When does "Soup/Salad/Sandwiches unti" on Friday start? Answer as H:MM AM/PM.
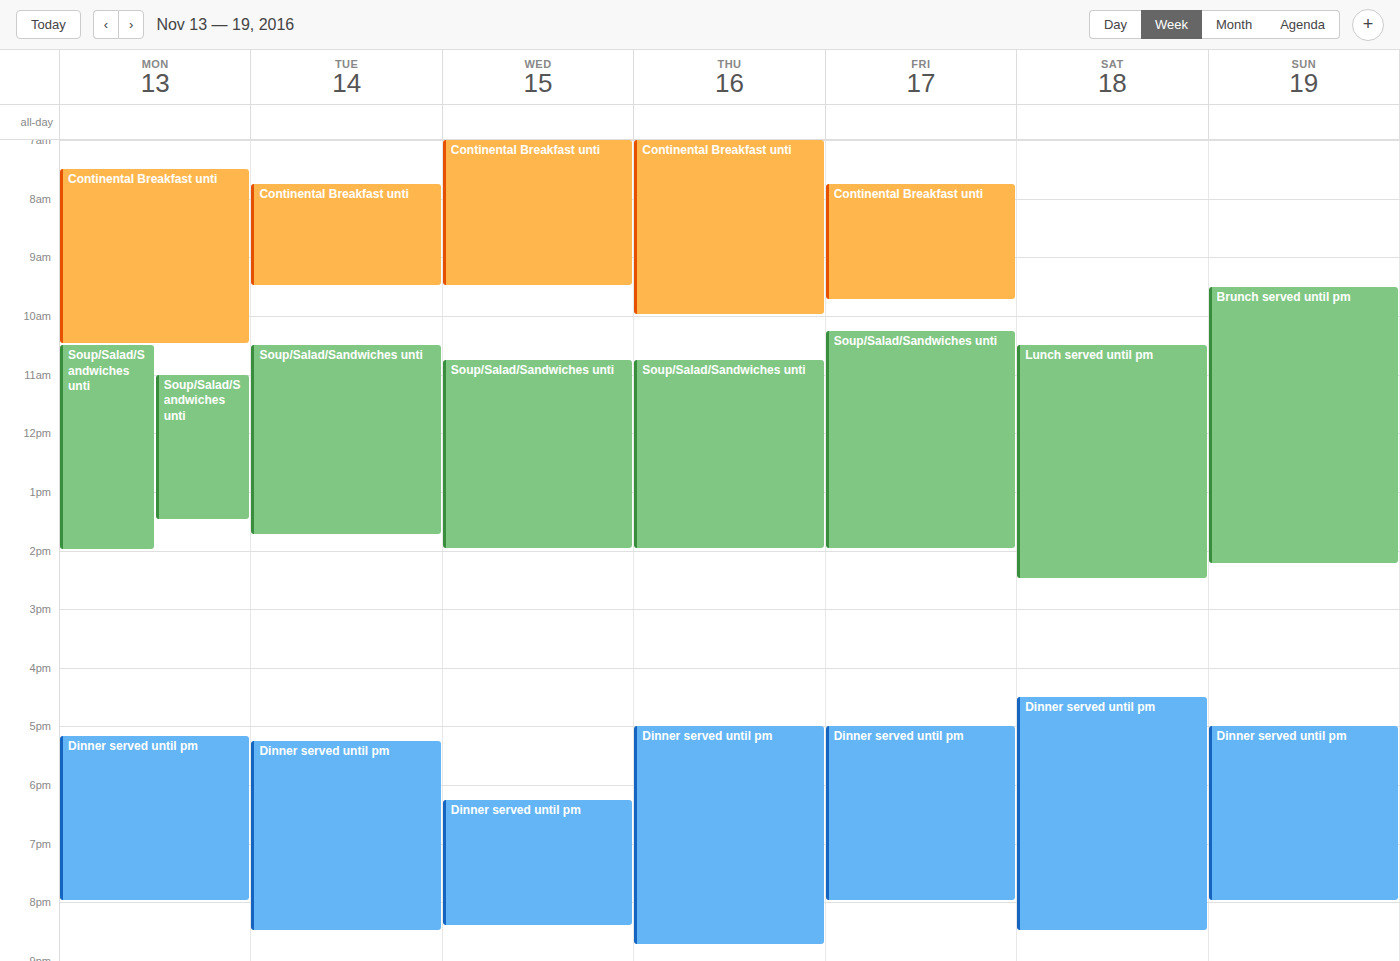
10:15 AM